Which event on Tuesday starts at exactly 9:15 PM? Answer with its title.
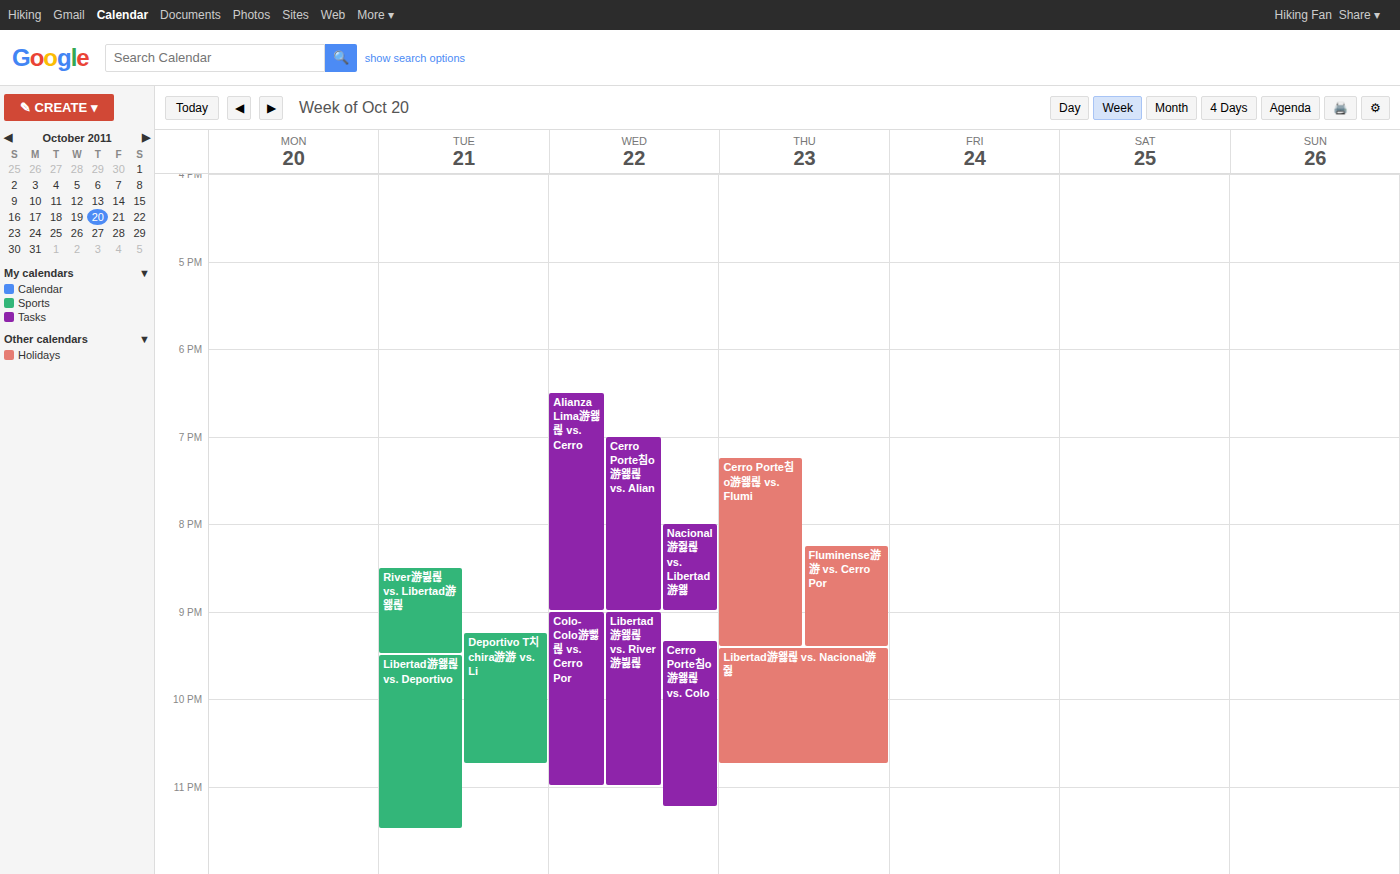
"Deportivo T치chira游游 vs. Li"